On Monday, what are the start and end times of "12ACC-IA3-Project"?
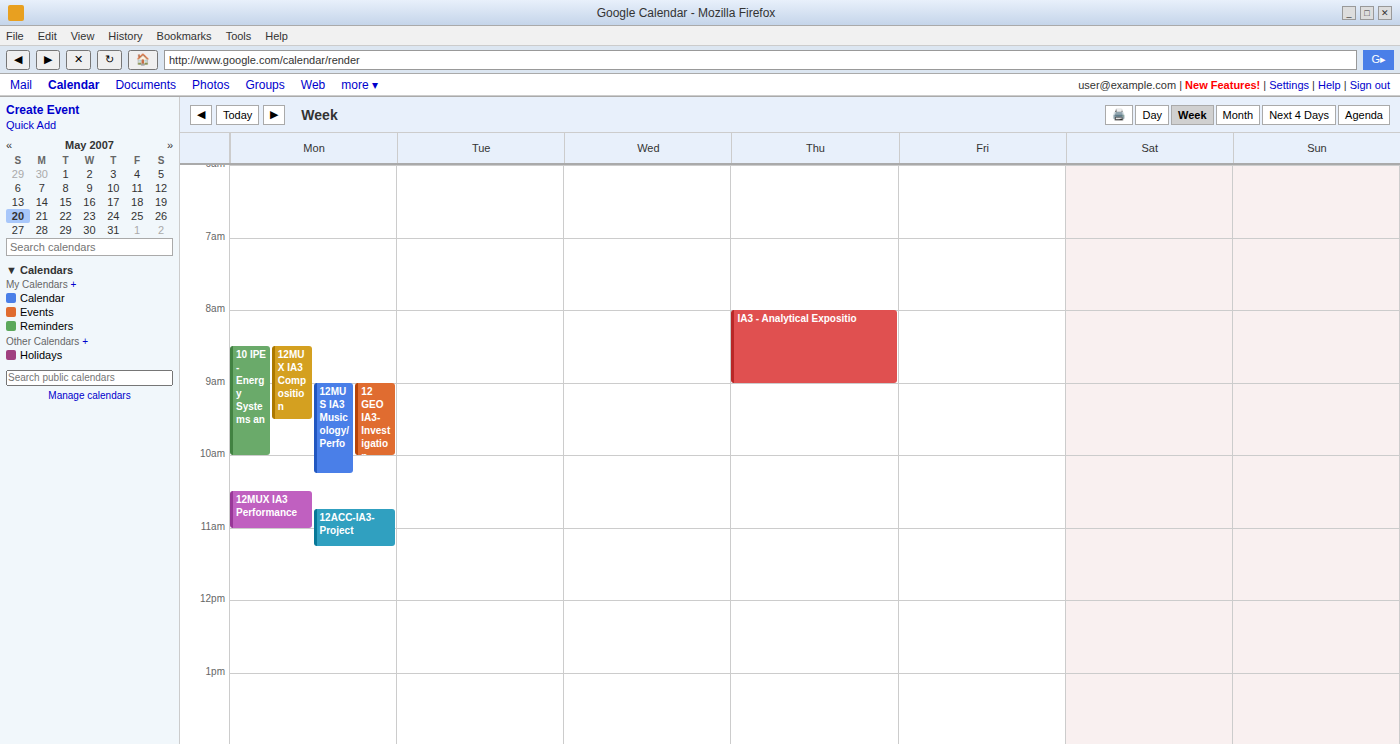
10:45 AM to 11:15 AM